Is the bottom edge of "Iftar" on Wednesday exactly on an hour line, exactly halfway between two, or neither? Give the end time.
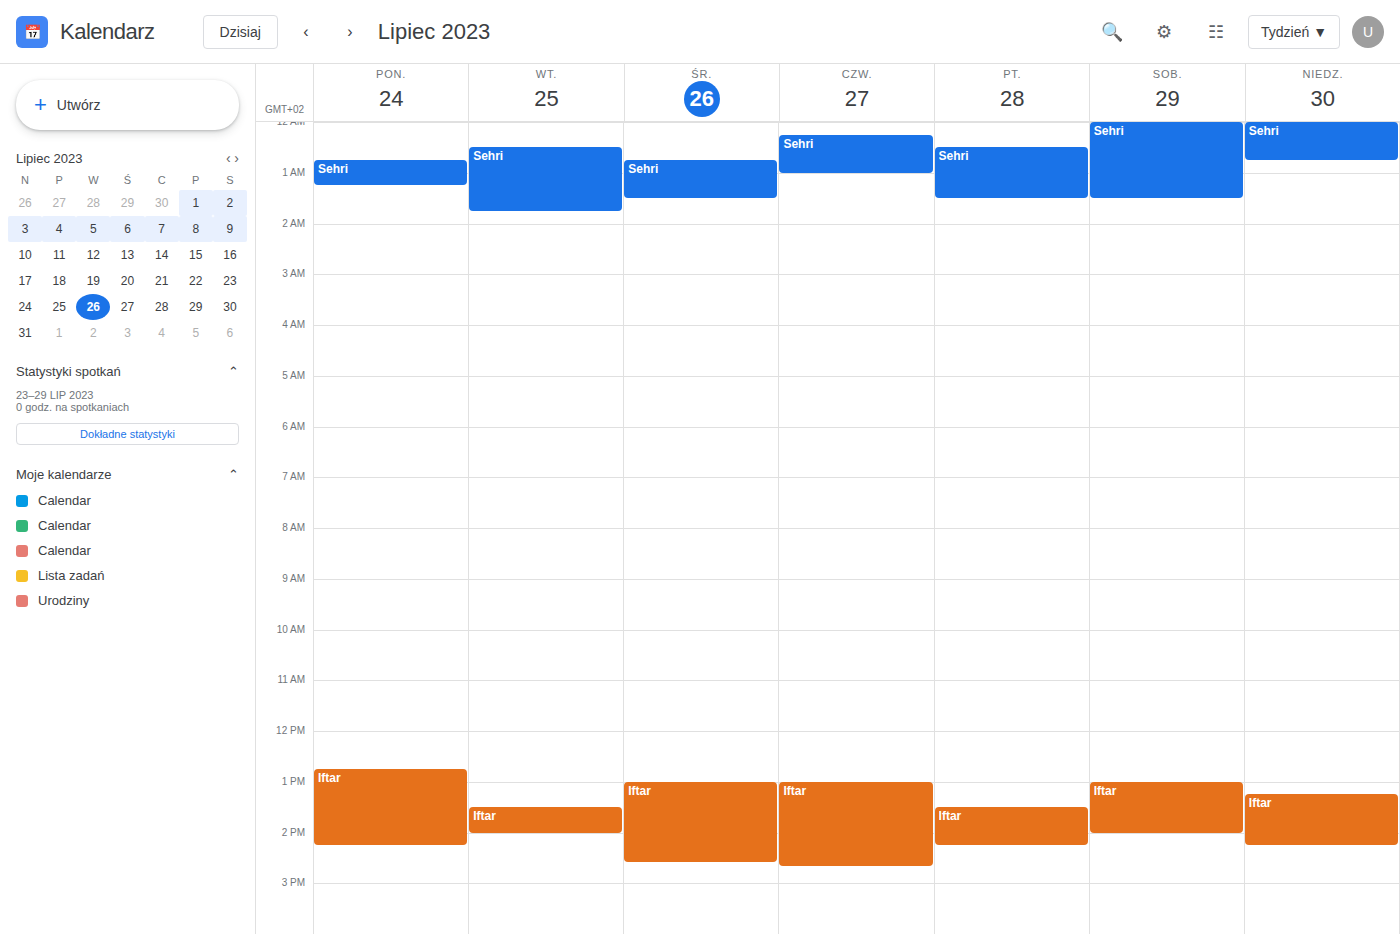
2:35 PM -- neither: 35 minutes below the 2 PM line and 25 minutes above the 3 PM line.